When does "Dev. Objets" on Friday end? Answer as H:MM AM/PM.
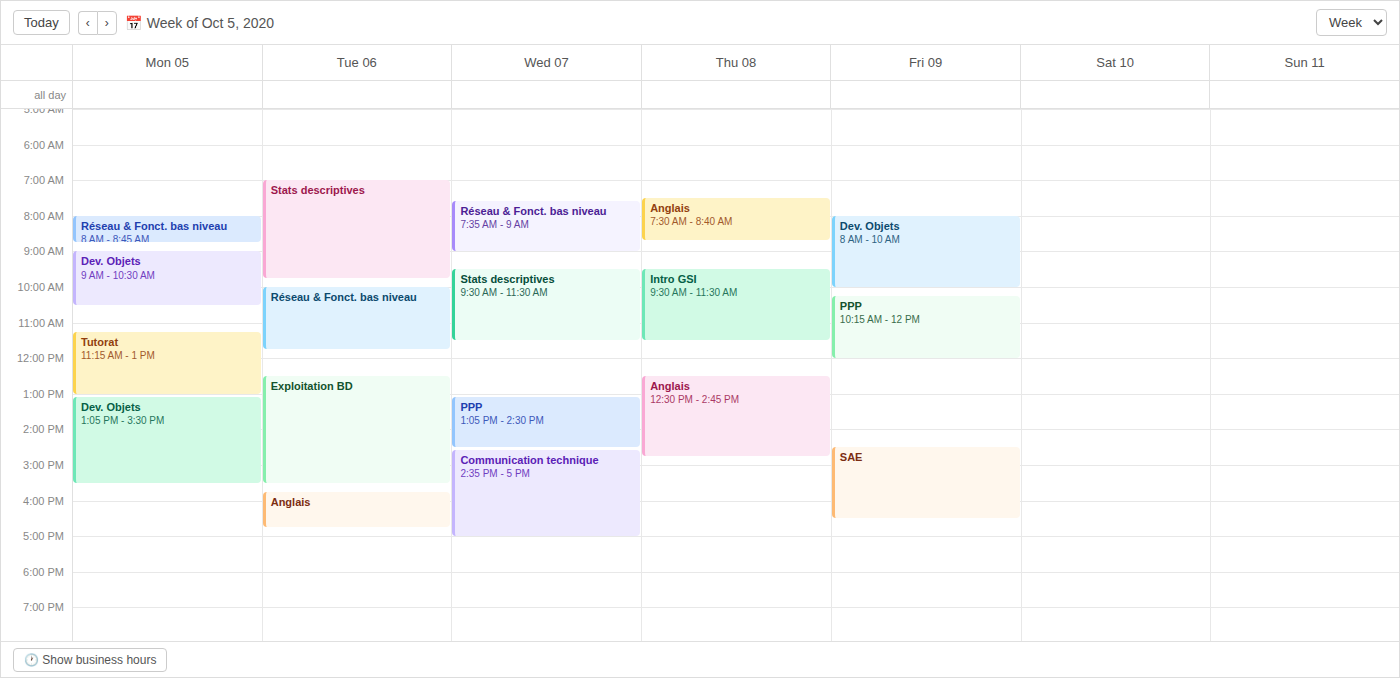
10:00 AM